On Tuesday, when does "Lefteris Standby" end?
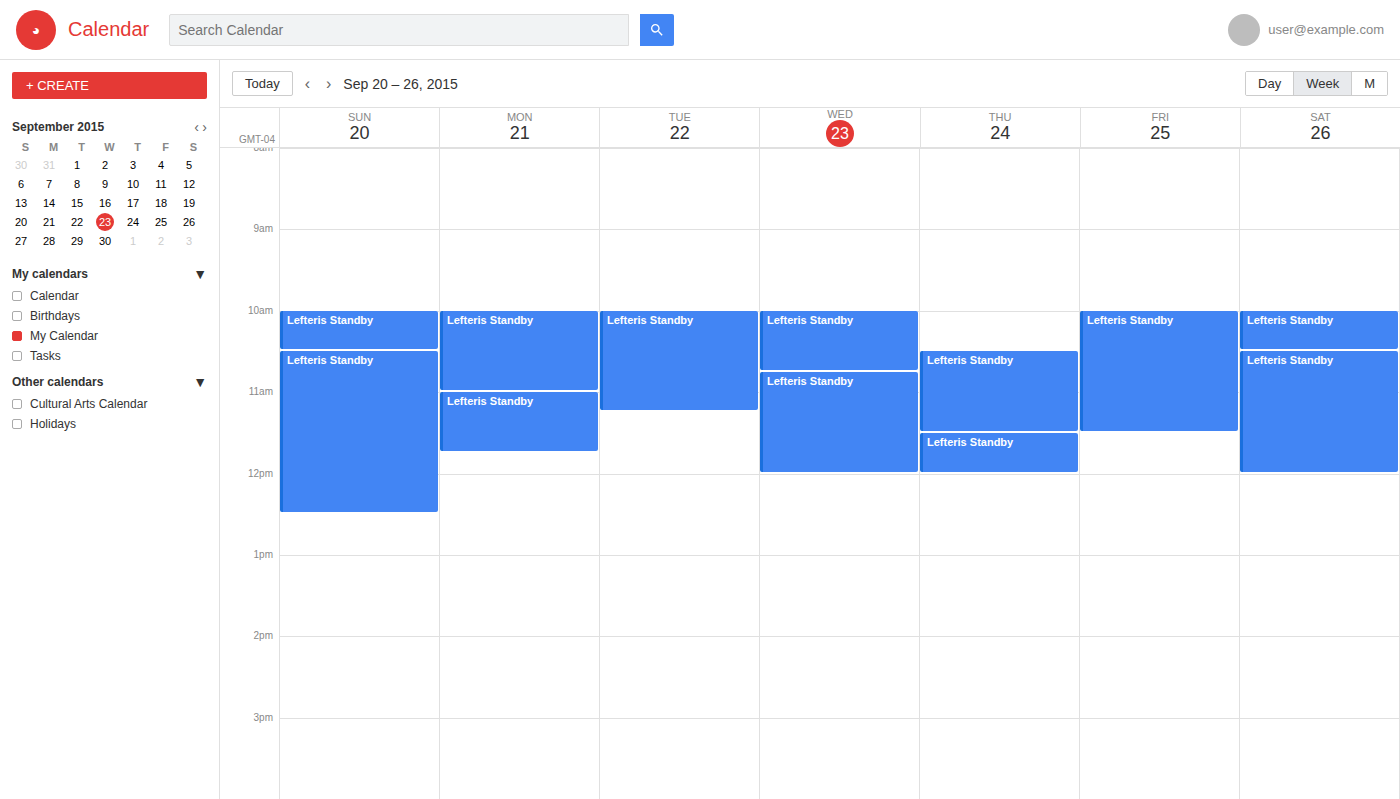
11:15